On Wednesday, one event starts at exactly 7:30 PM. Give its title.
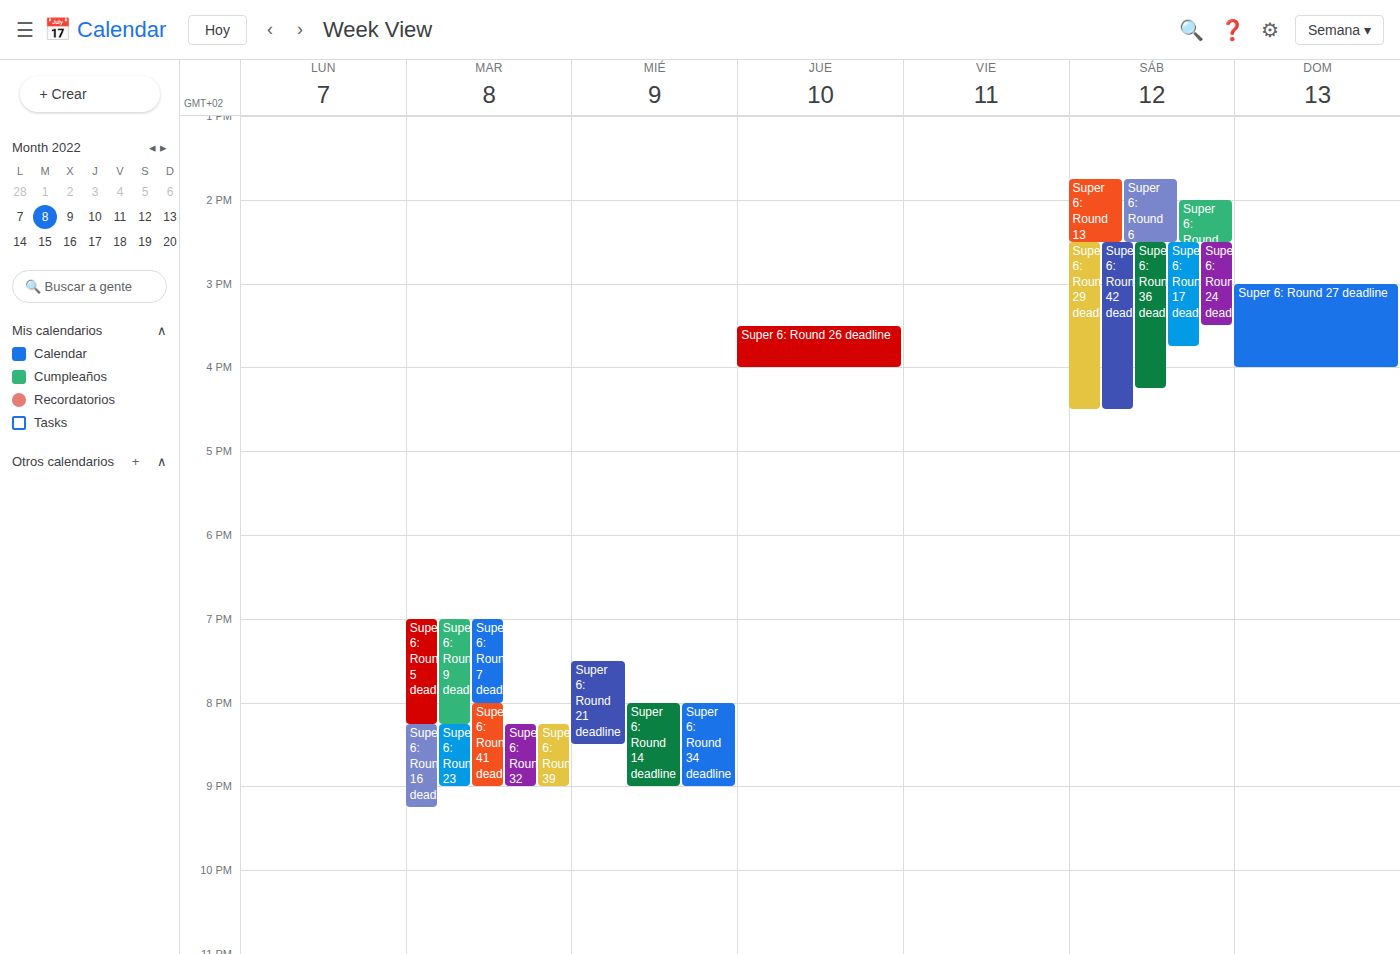
"Super 6: Round 21 deadline"